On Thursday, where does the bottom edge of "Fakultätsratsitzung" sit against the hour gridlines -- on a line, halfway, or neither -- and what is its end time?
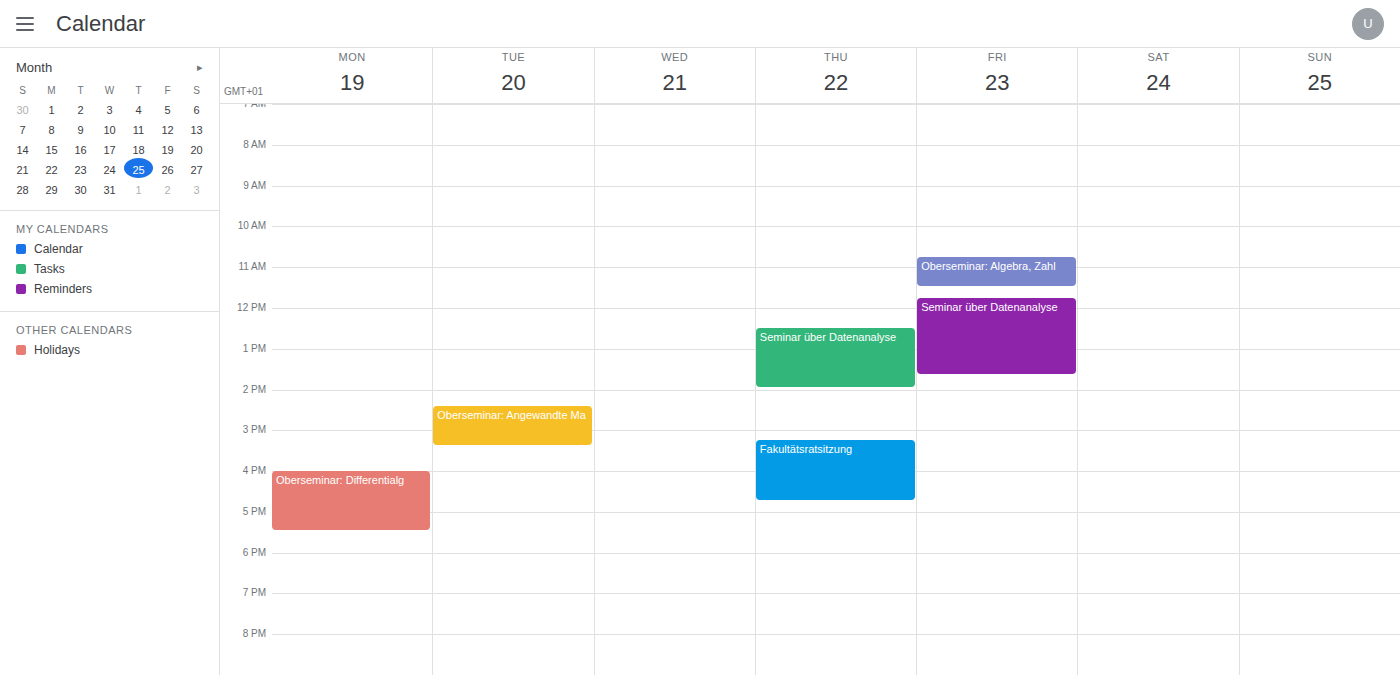
4:45 PM -- neither: three quarters of the way from the 4 PM line to the 5 PM line.